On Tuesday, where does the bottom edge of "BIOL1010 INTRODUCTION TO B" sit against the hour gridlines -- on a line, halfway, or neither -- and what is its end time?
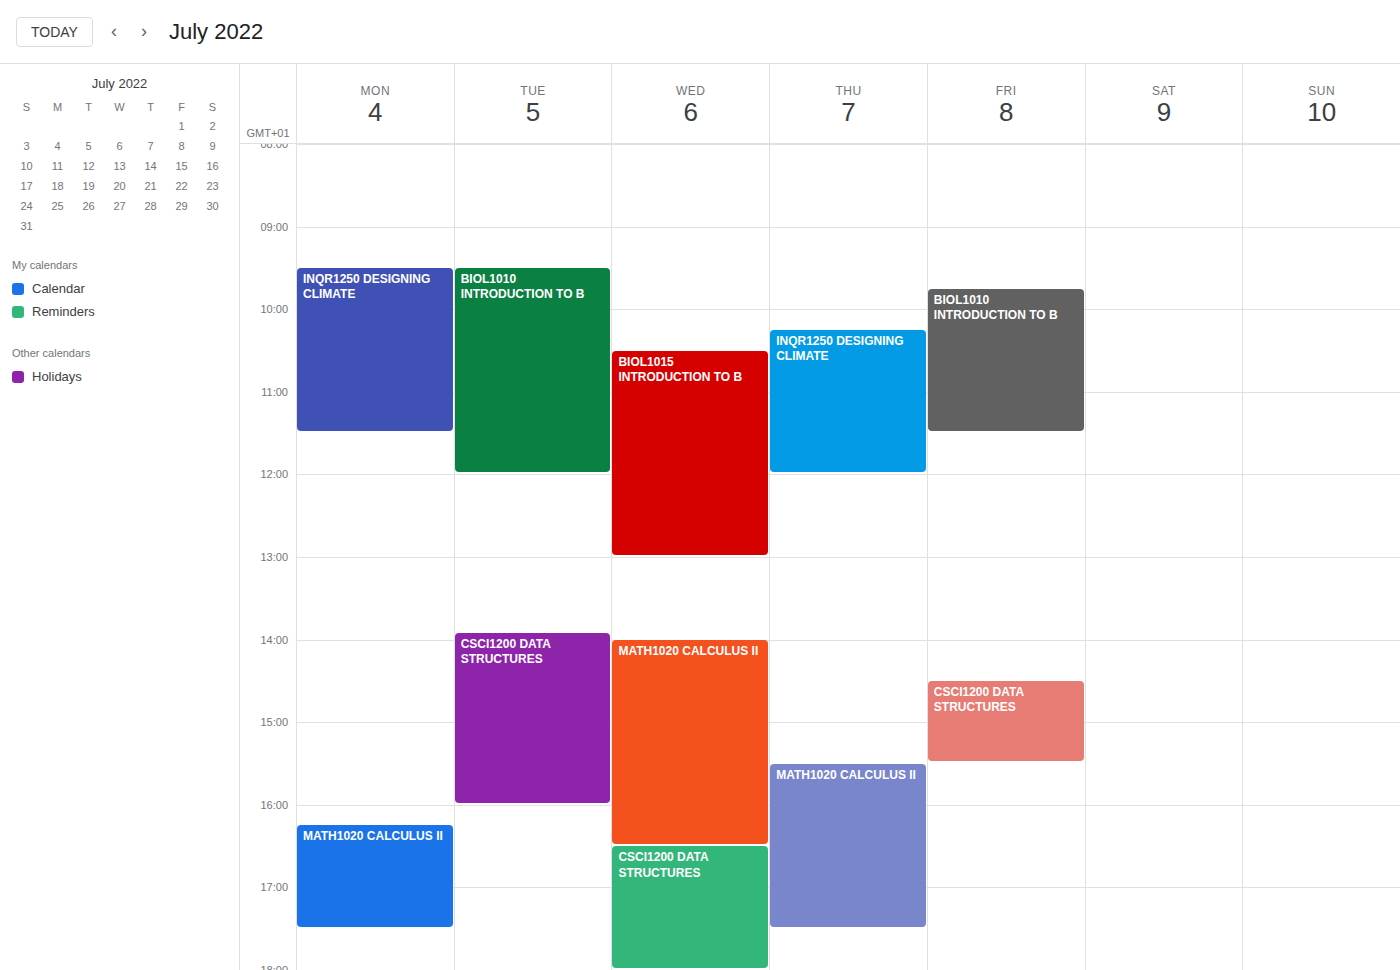
12:00 PM -- exactly on the 12 PM line.